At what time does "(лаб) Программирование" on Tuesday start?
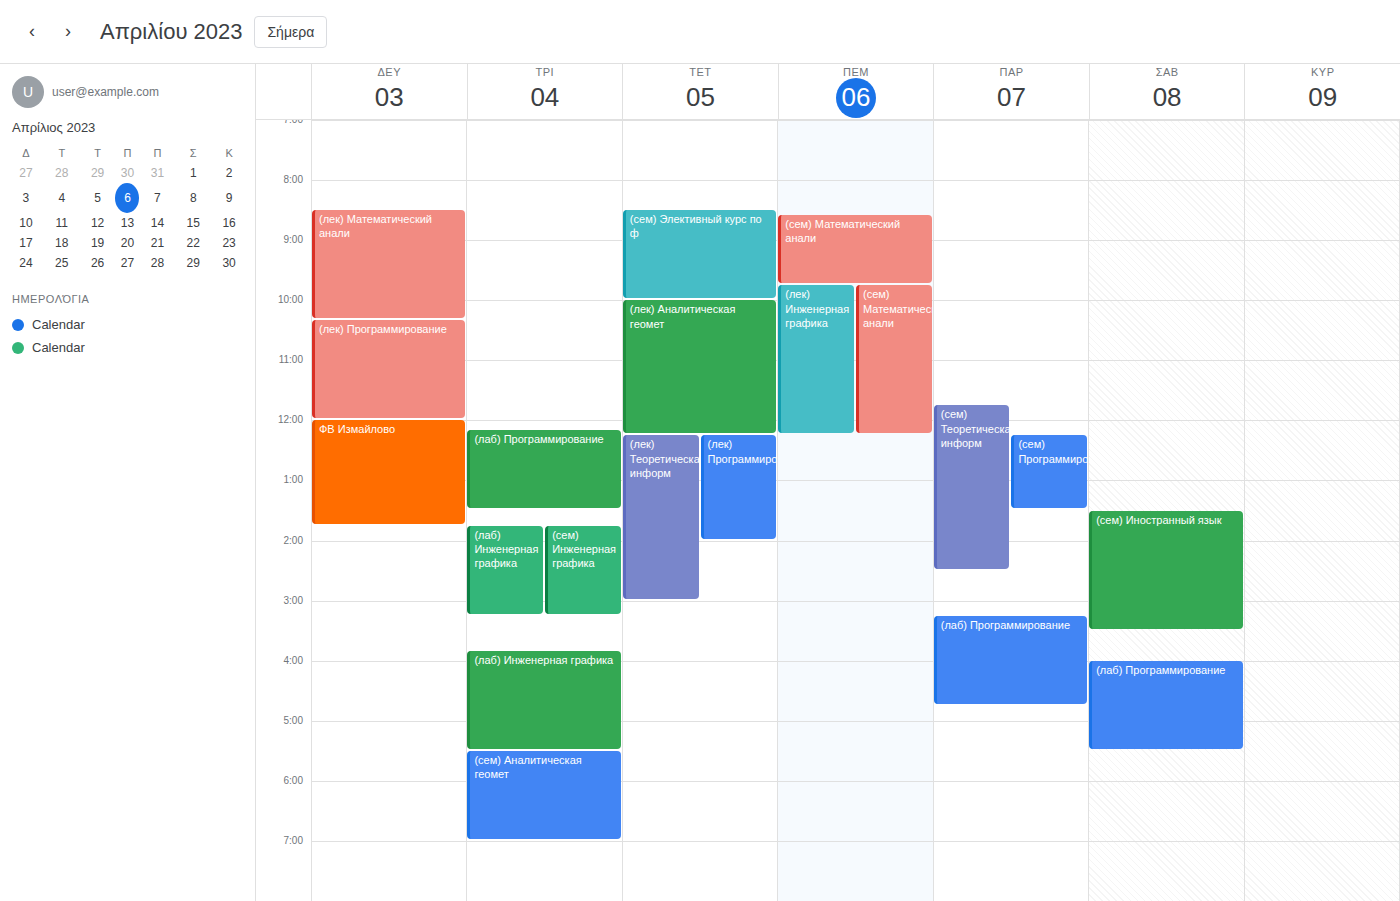
12:10 PM